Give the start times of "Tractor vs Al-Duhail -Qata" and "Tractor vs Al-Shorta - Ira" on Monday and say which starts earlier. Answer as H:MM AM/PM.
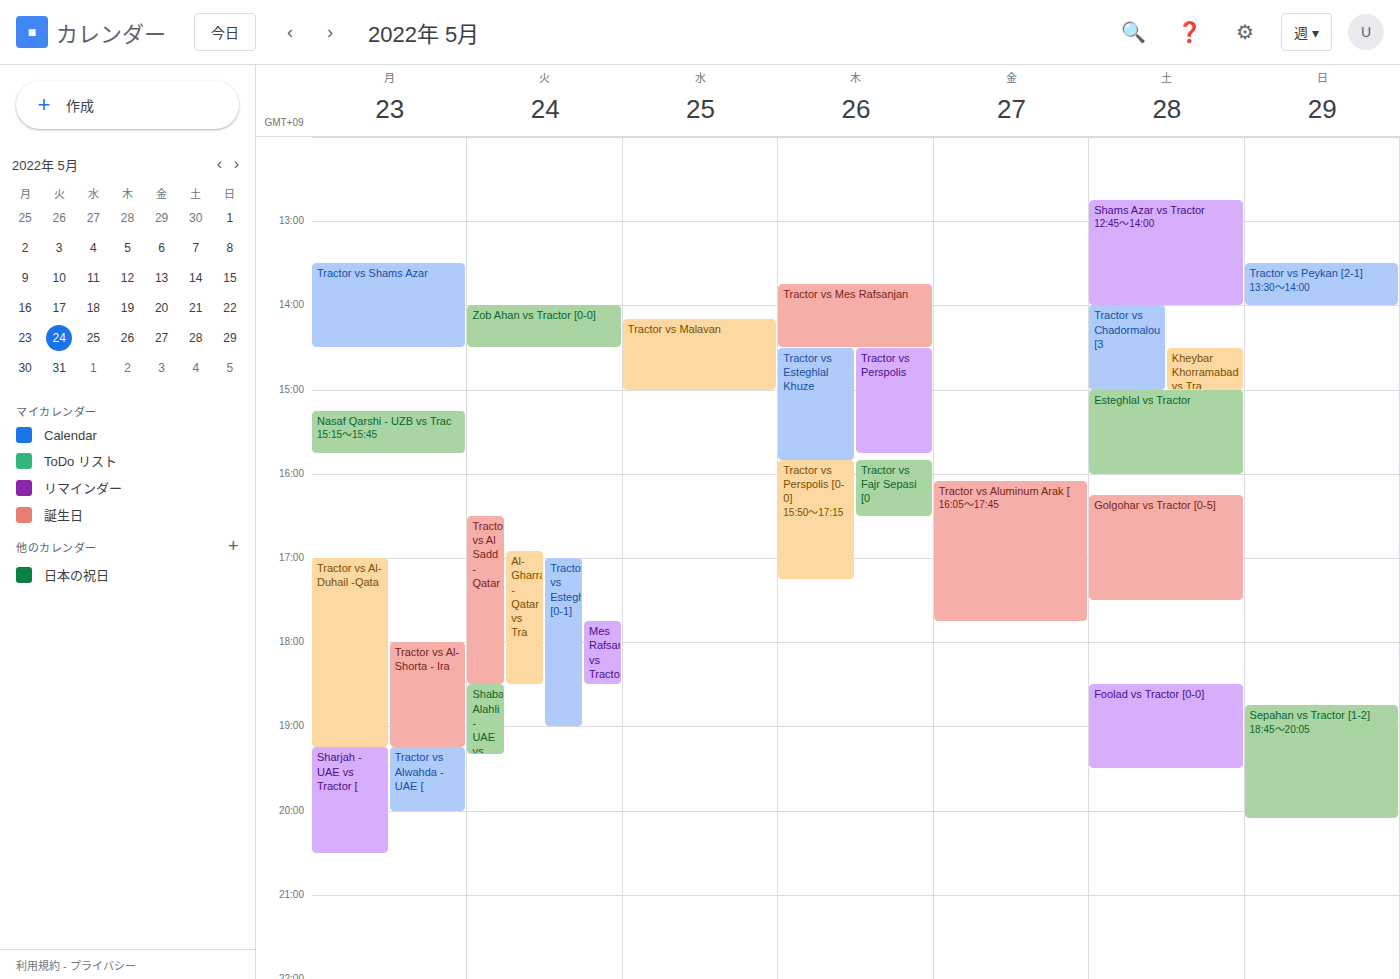
"Tractor vs Al-Duhail -Qata" 5:00 PM; "Tractor vs Al-Shorta - Ira" 6:00 PM.